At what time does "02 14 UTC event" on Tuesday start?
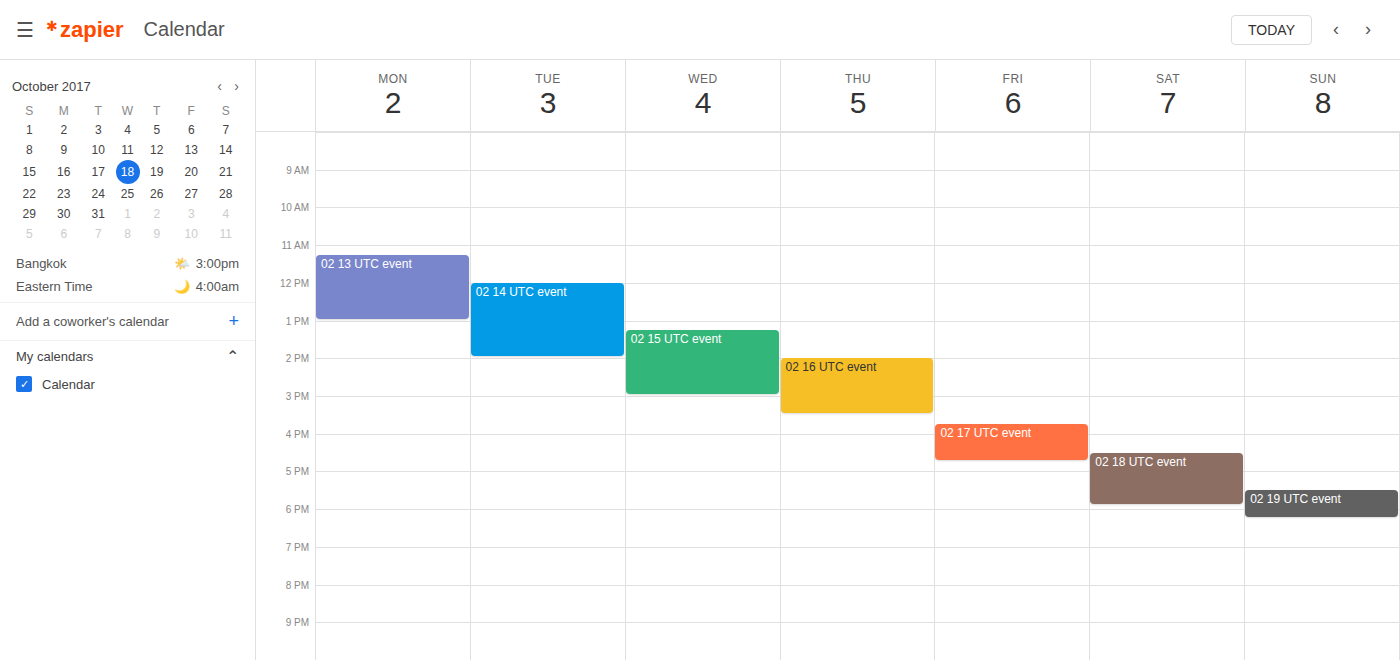
12:00 PM